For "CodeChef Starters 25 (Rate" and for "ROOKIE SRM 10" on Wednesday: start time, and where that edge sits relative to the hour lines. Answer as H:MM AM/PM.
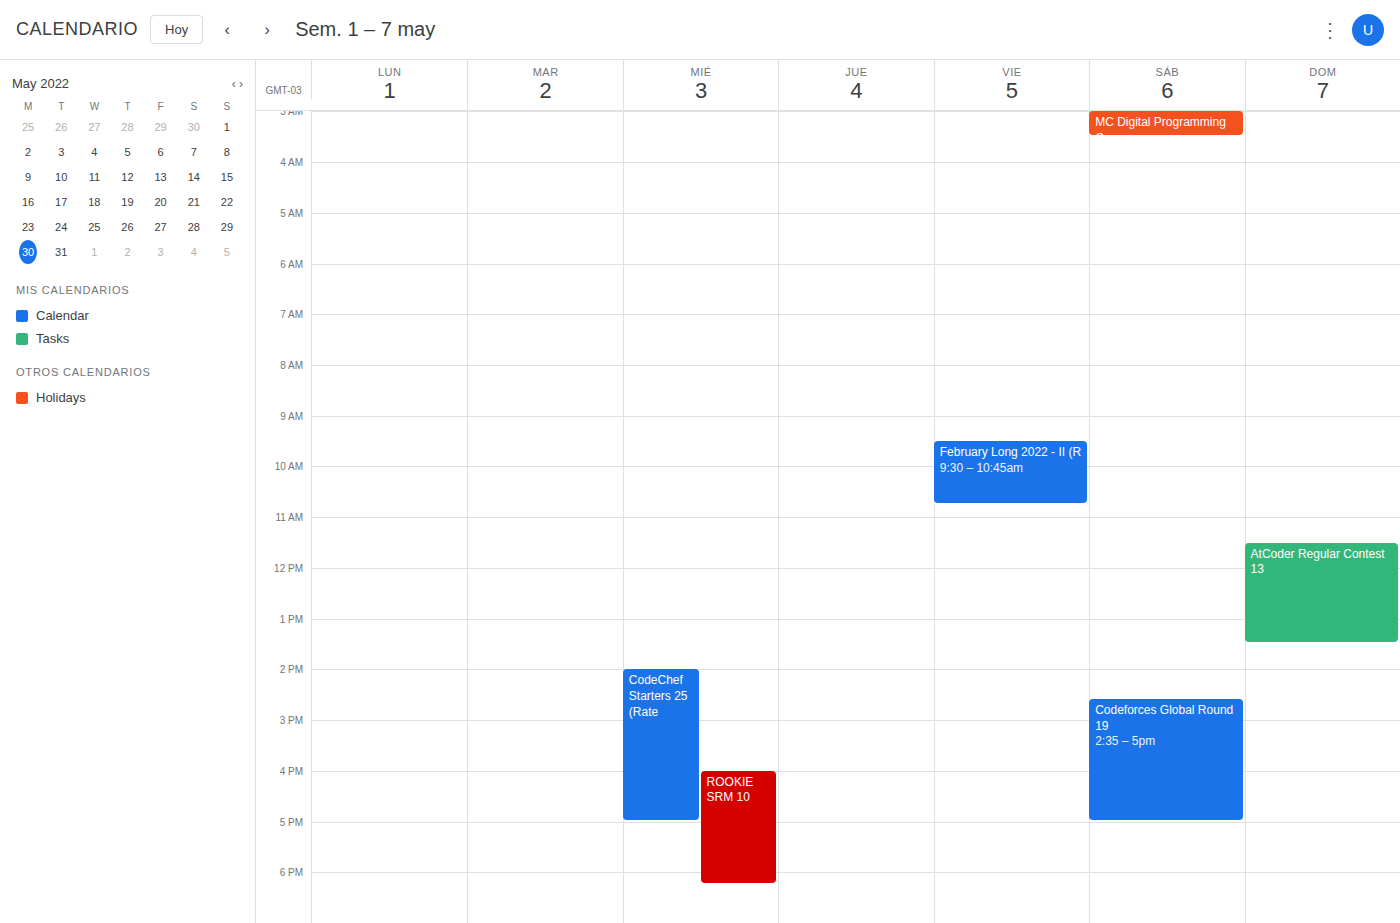
"CodeChef Starters 25 (Rate": 2:00 PM, exactly on the 2 PM line. "ROOKIE SRM 10": 4:00 PM, exactly on the 4 PM line.